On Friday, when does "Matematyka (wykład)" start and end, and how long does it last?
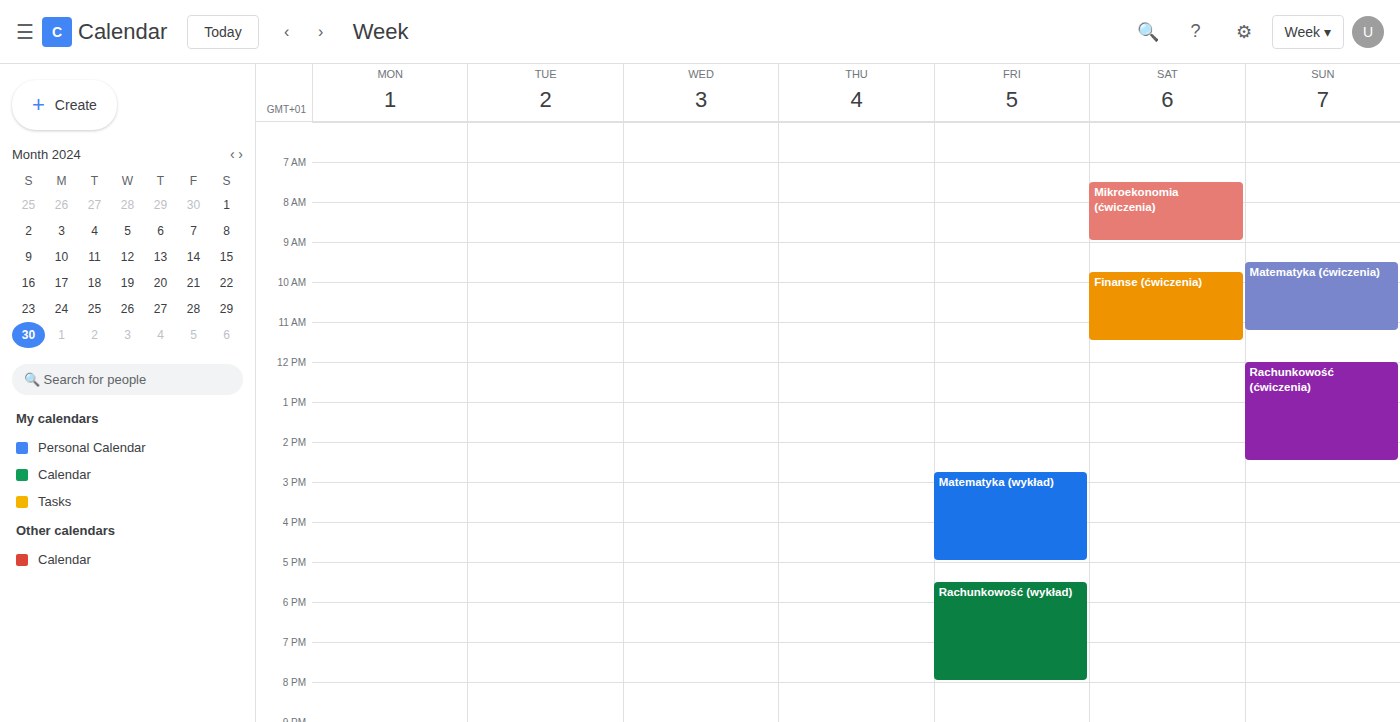
2:45 PM to 5:00 PM, 2 hours 15 minutes